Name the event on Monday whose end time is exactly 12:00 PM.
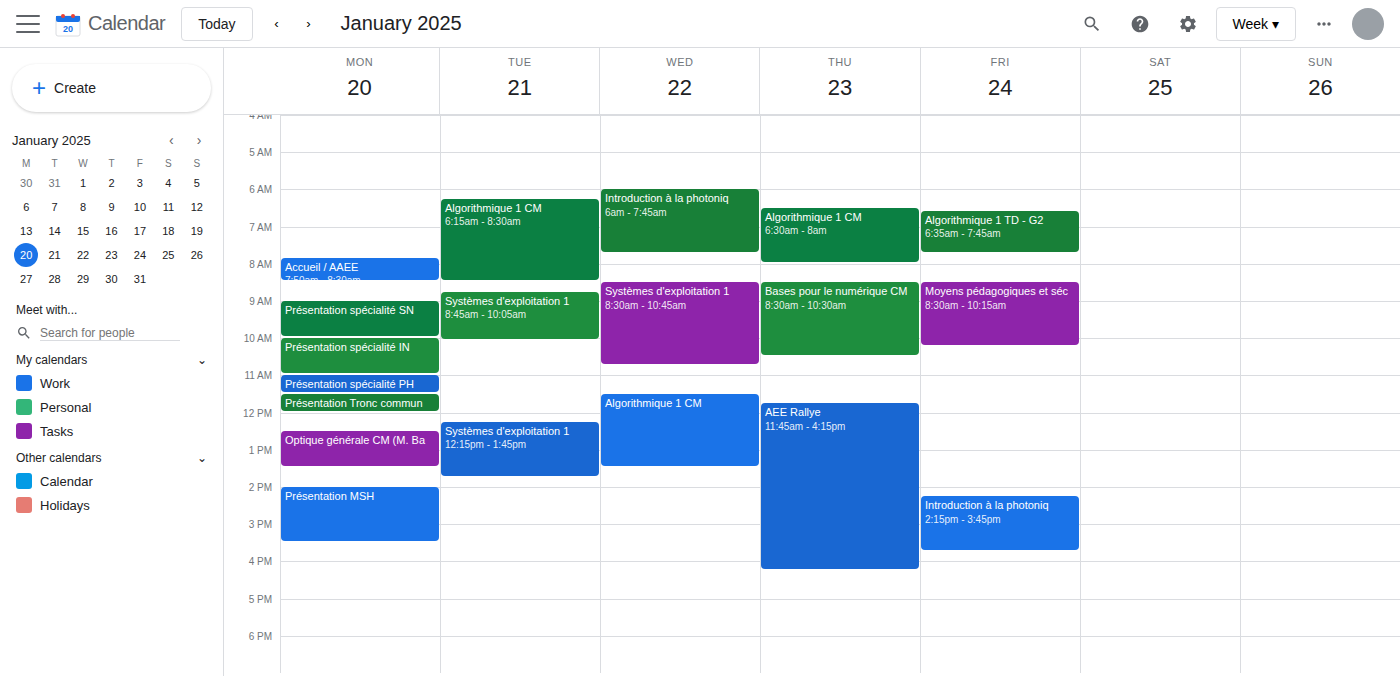
"Présentation Tronc commun"